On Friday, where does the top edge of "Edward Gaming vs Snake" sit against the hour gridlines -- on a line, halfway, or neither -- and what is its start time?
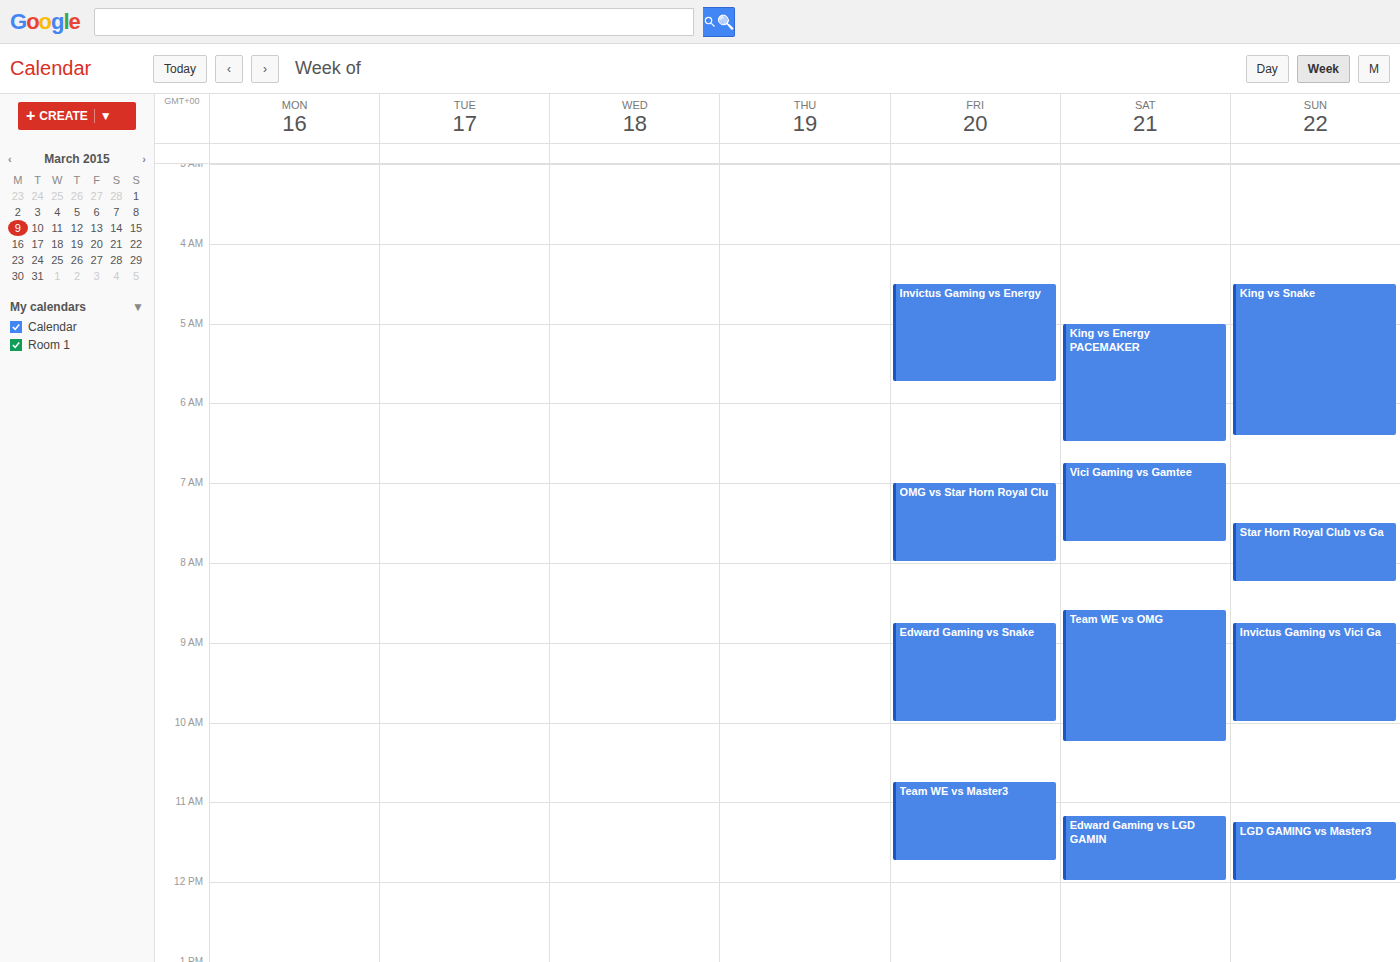
8:45 AM -- neither: three quarters of the way from the 8 AM line to the 9 AM line.